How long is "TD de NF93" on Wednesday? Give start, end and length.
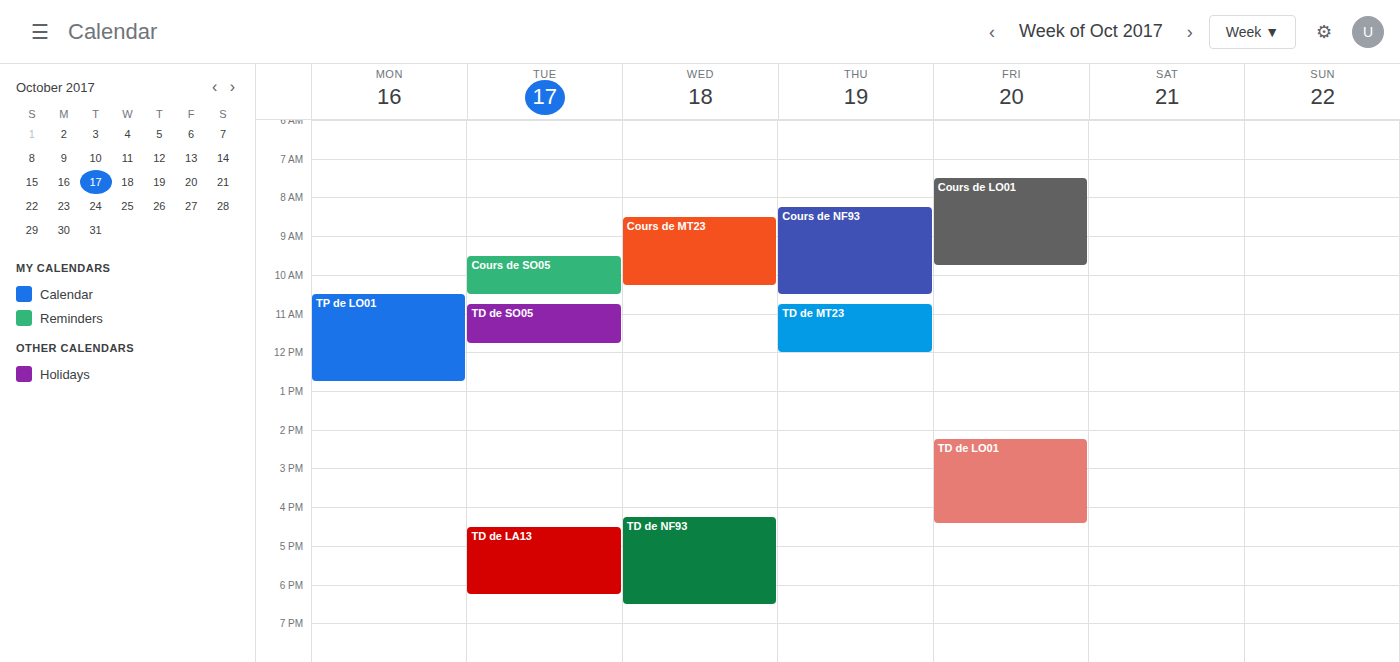
4:15 PM to 6:30 PM, 2 hours 15 minutes